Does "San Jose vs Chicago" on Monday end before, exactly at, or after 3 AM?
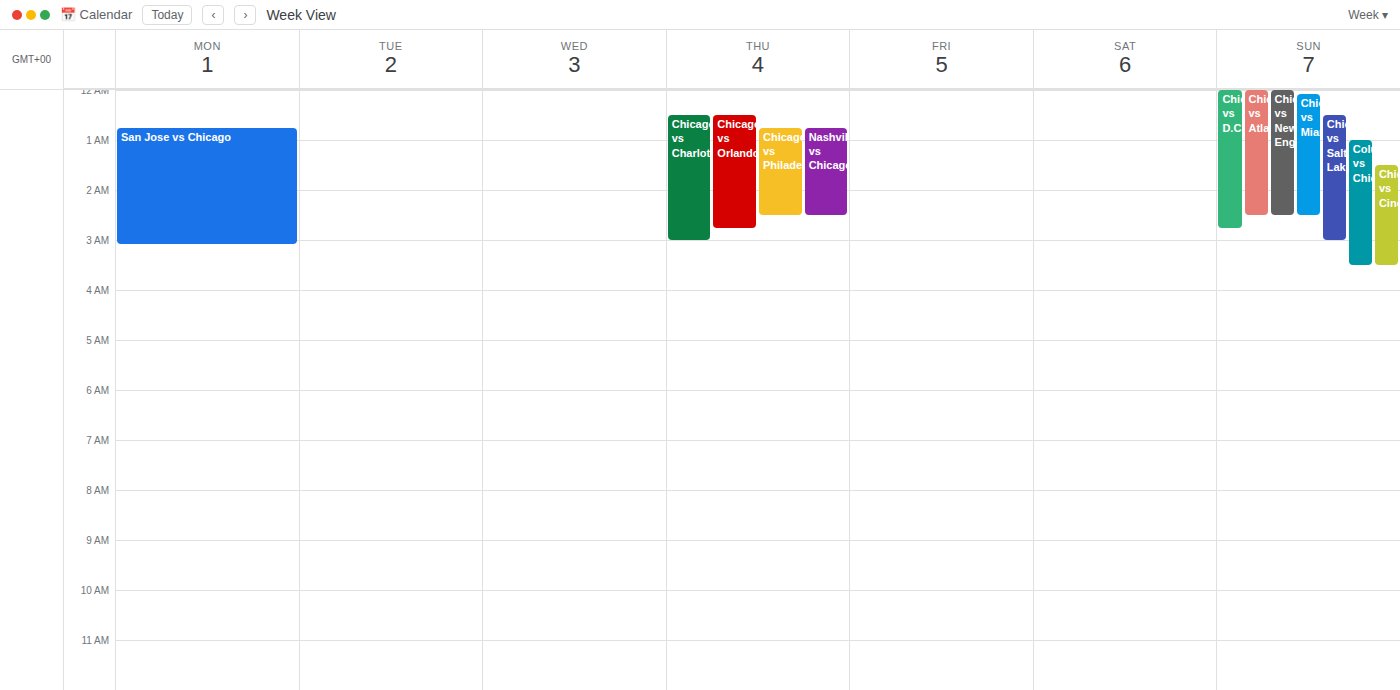
3:05 AM -- after 3 AM, 5 minutes below the 3 AM line.